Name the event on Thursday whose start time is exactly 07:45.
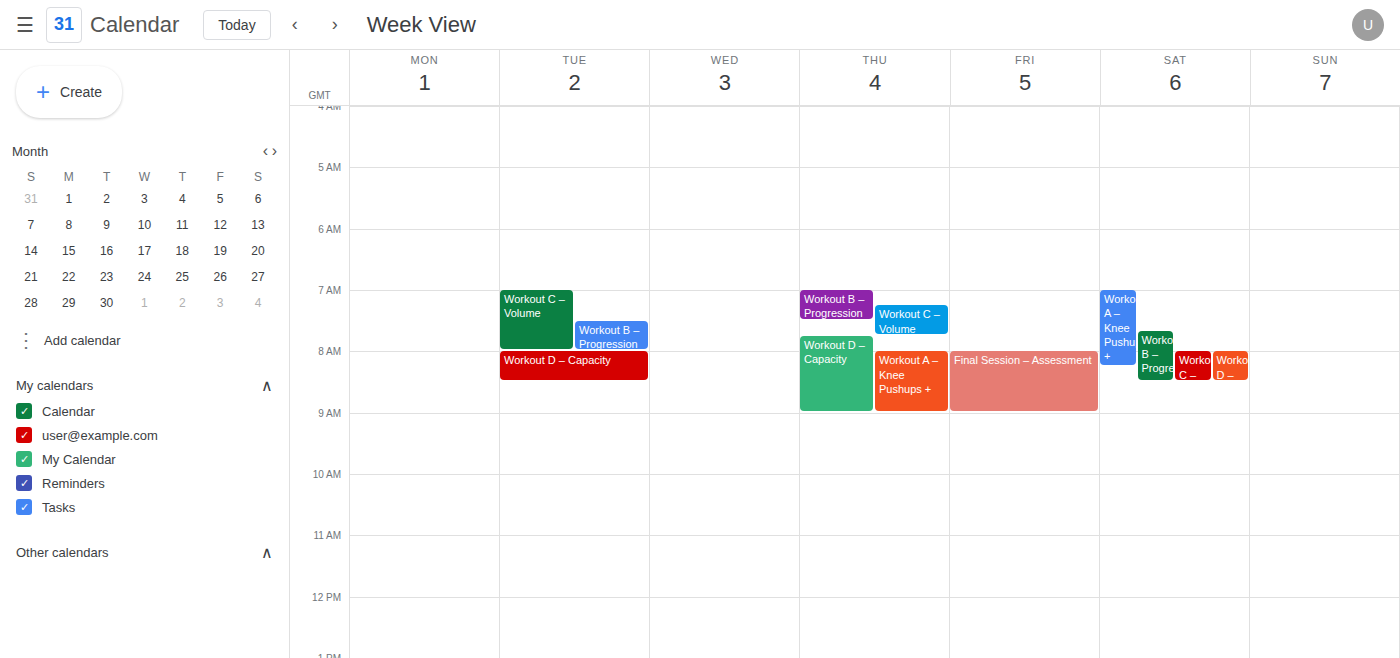
"Workout D – Capacity"